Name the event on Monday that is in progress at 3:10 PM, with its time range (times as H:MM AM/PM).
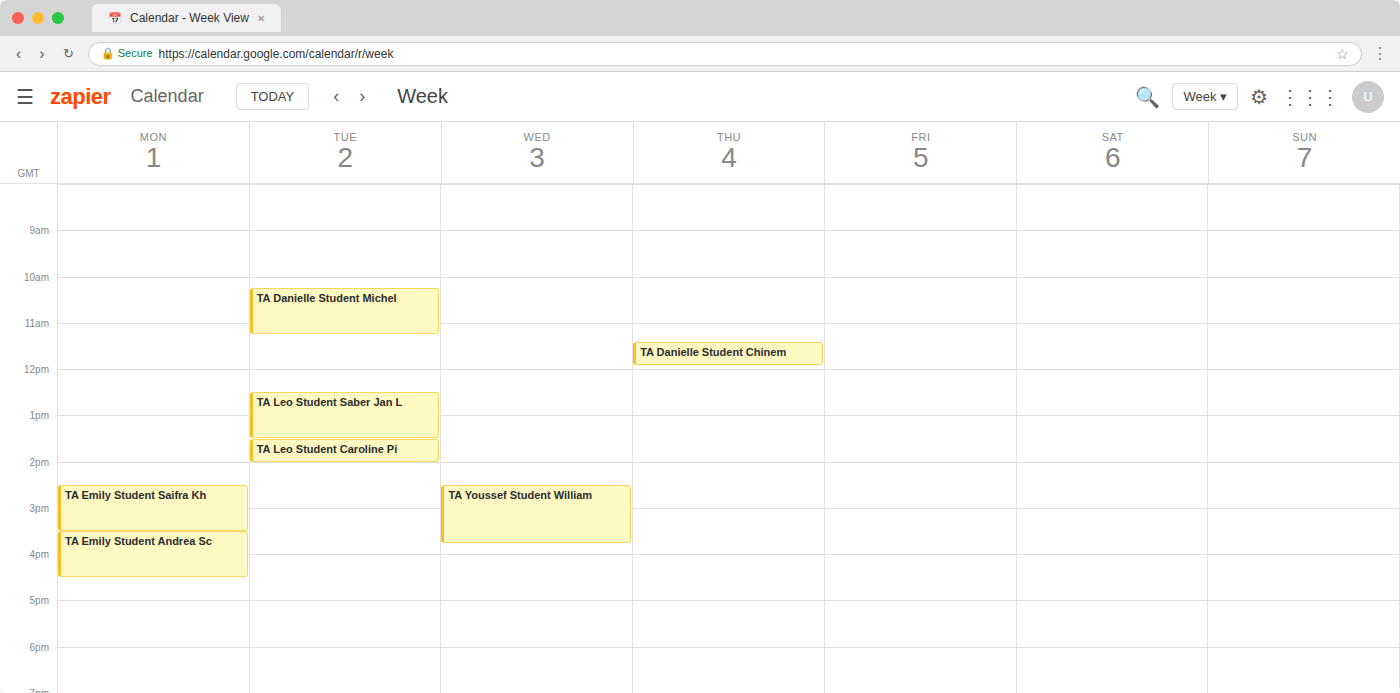
"TA Emily Student Saifra Kh", 2:30 PM to 3:30 PM